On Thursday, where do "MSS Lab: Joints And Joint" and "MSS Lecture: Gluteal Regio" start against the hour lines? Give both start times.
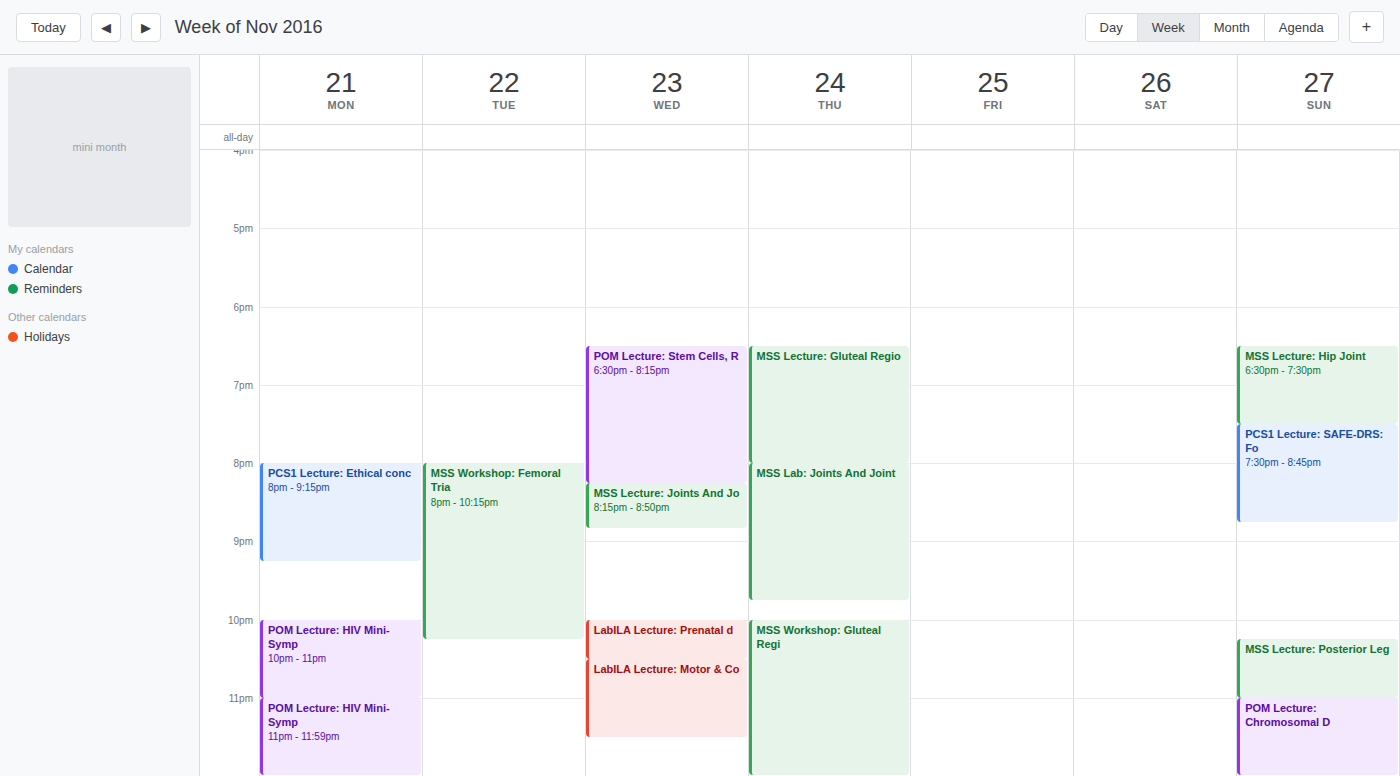
"MSS Lab: Joints And Joint": 8:00 PM, exactly on the 8 PM line. "MSS Lecture: Gluteal Regio": 6:30 PM, halfway between the 6 PM and 7 PM lines.